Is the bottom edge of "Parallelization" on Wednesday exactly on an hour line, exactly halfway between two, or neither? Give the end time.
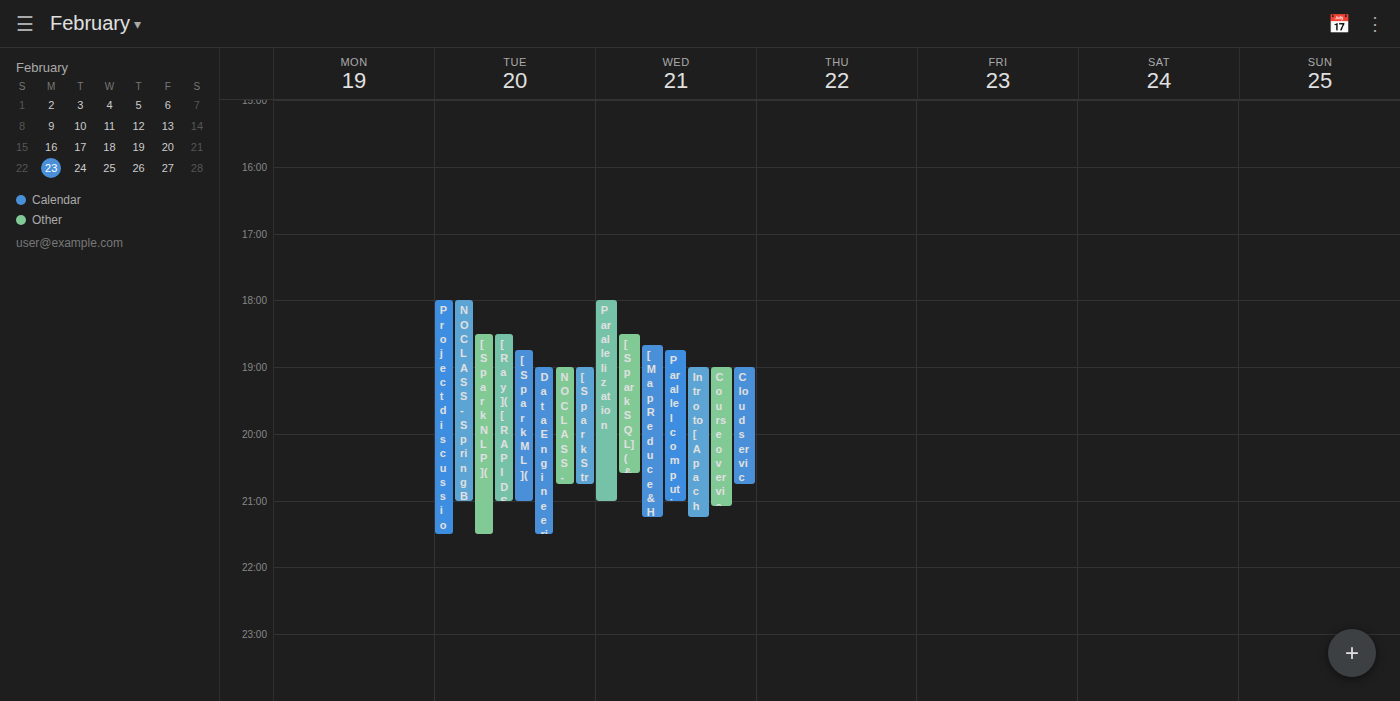
21:00 -- exactly on the 21:00 line.